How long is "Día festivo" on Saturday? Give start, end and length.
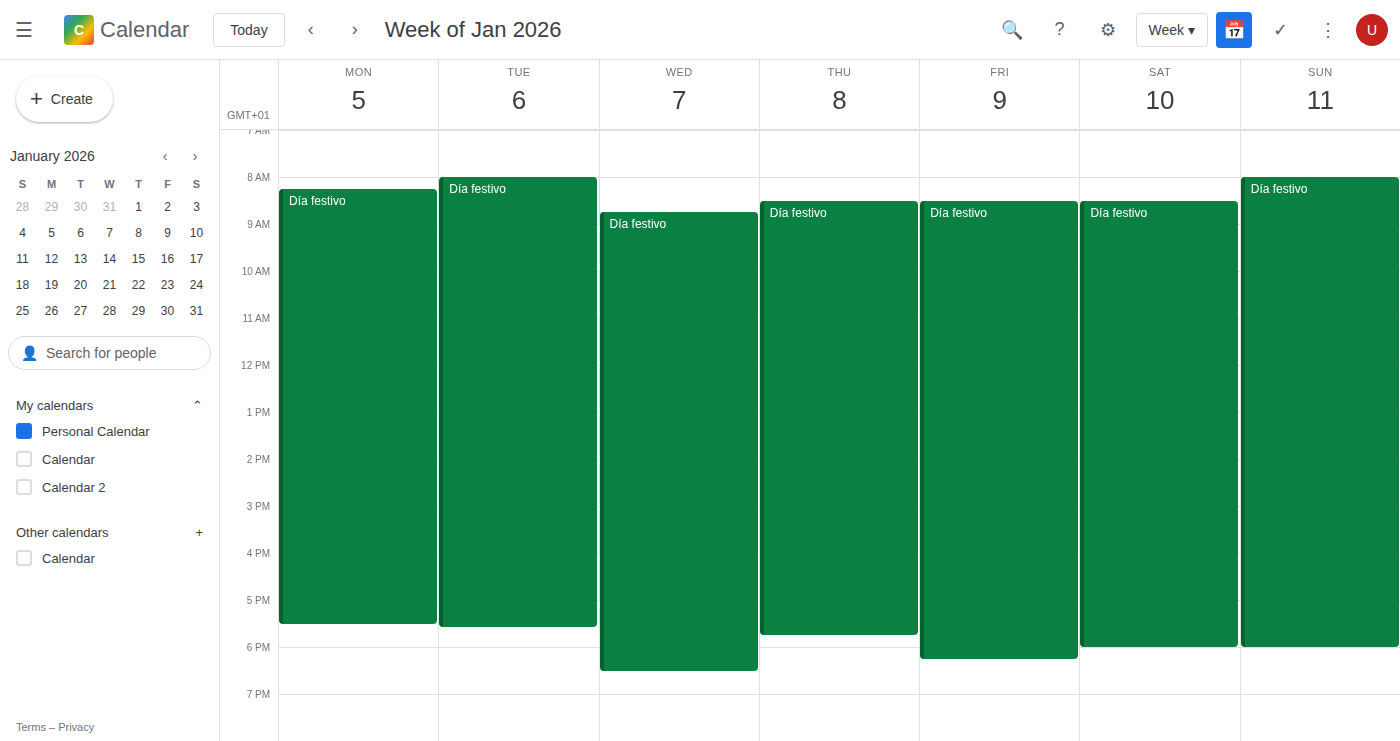
8:30 AM to 6:00 PM, 9 hours 30 minutes